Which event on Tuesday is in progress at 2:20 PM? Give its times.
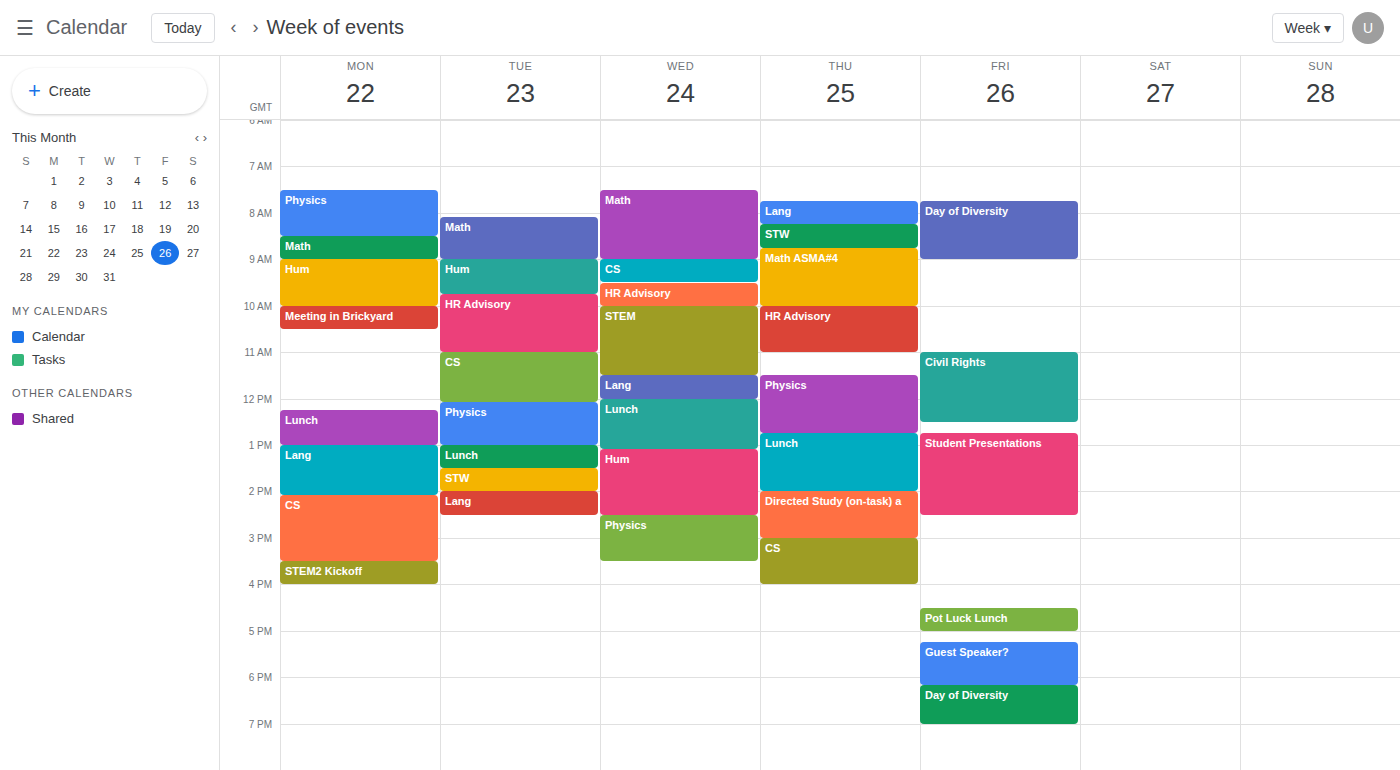
"Lang", 2:00 PM to 2:30 PM